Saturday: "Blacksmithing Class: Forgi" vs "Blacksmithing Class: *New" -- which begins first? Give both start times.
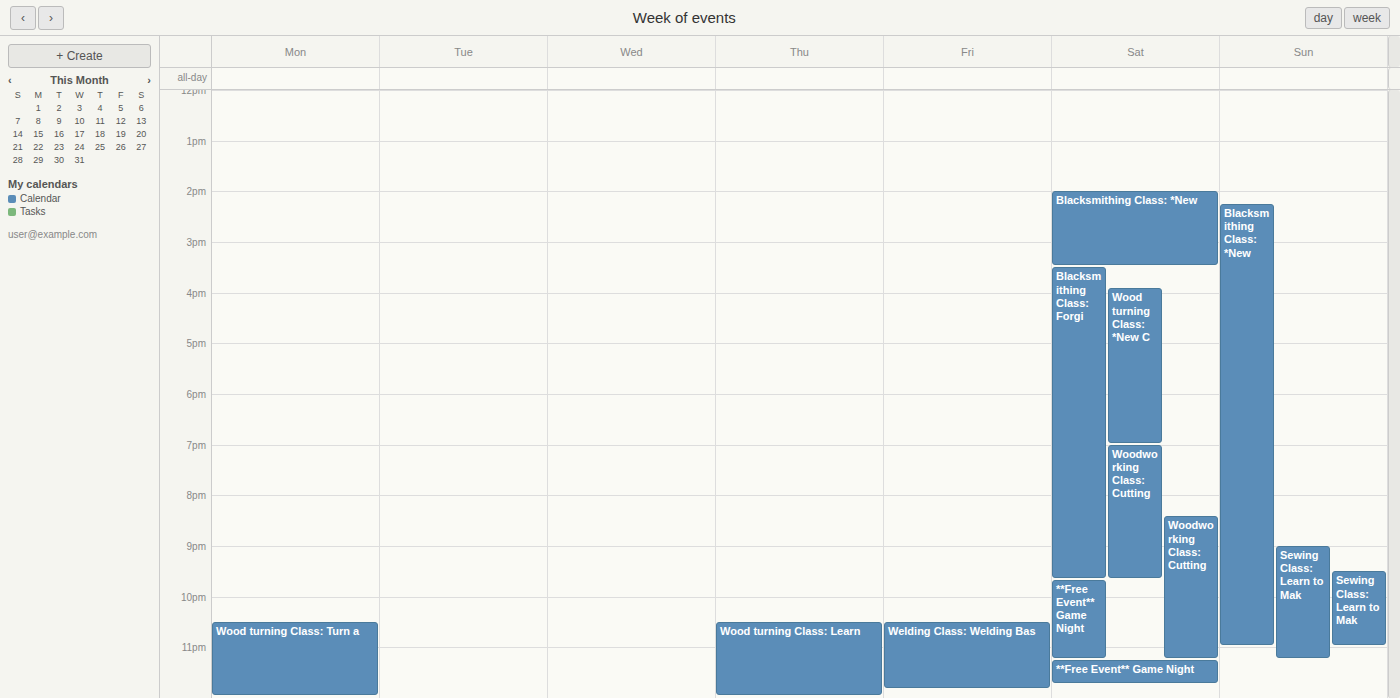
"Blacksmithing Class: *New" 2:00 PM; "Blacksmithing Class: Forgi" 3:30 PM.